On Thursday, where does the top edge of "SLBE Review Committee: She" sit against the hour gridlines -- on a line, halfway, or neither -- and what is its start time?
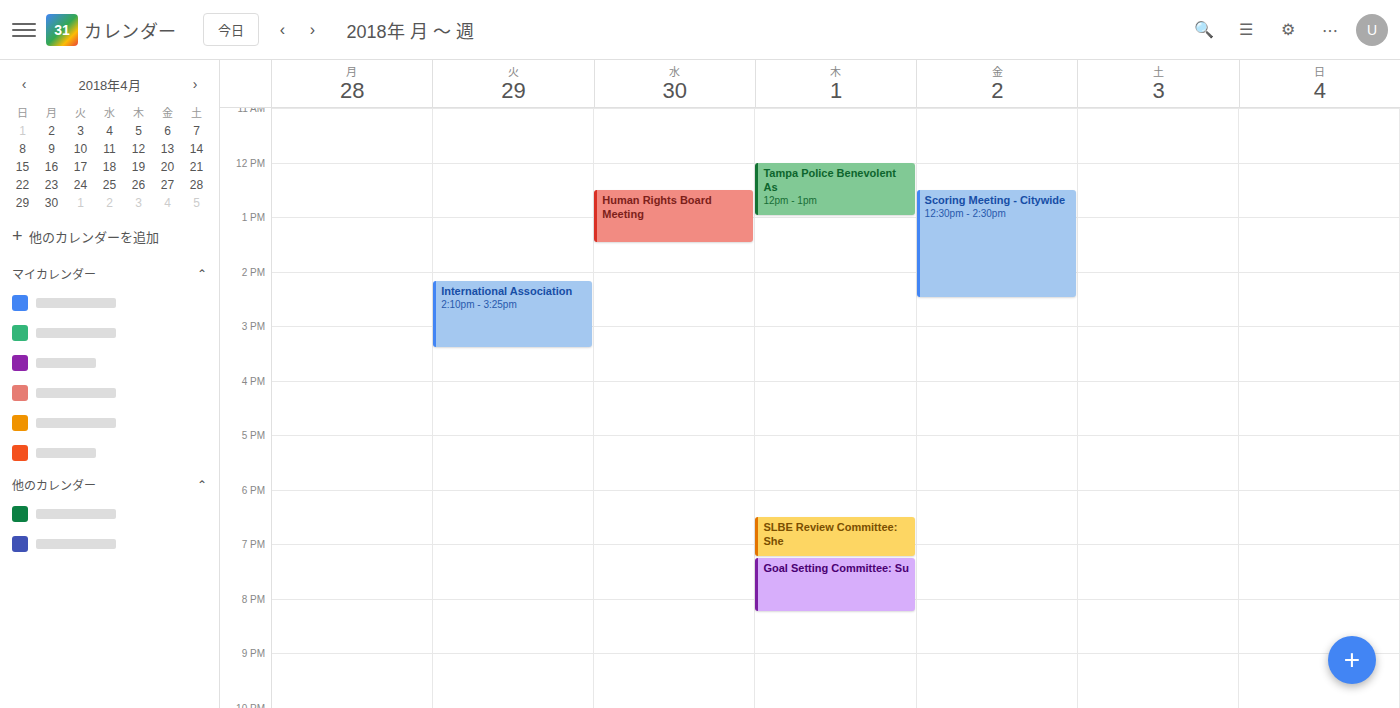
6:30 PM -- halfway between the 6 PM and 7 PM lines.